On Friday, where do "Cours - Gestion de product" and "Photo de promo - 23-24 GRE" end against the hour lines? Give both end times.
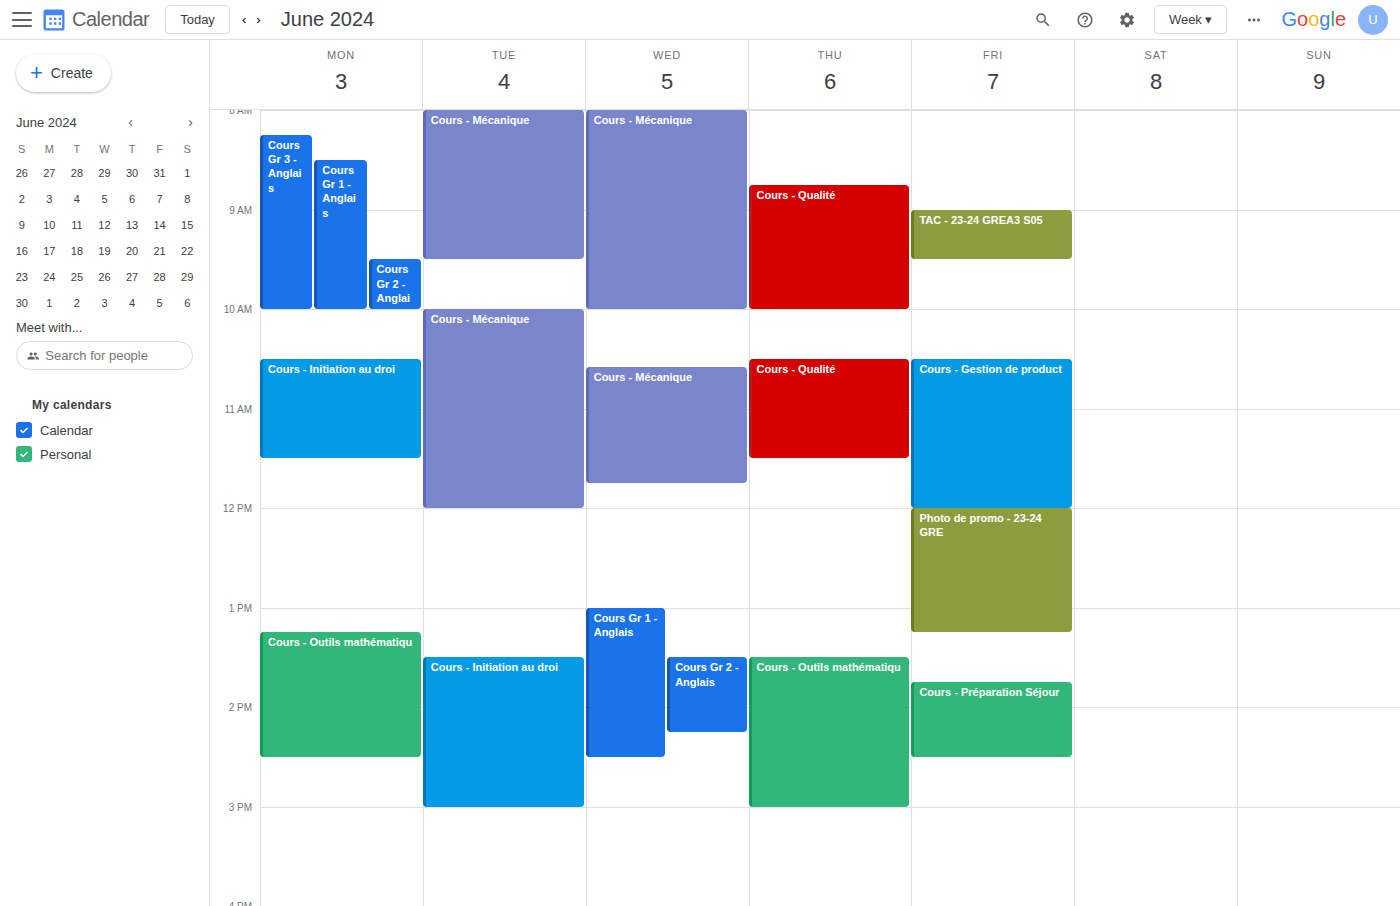
"Cours - Gestion de product": 12:00 PM, exactly on the 12 PM line. "Photo de promo - 23-24 GRE": 1:15 PM, neither: a quarter of the way from the 1 PM line to the 2 PM line.